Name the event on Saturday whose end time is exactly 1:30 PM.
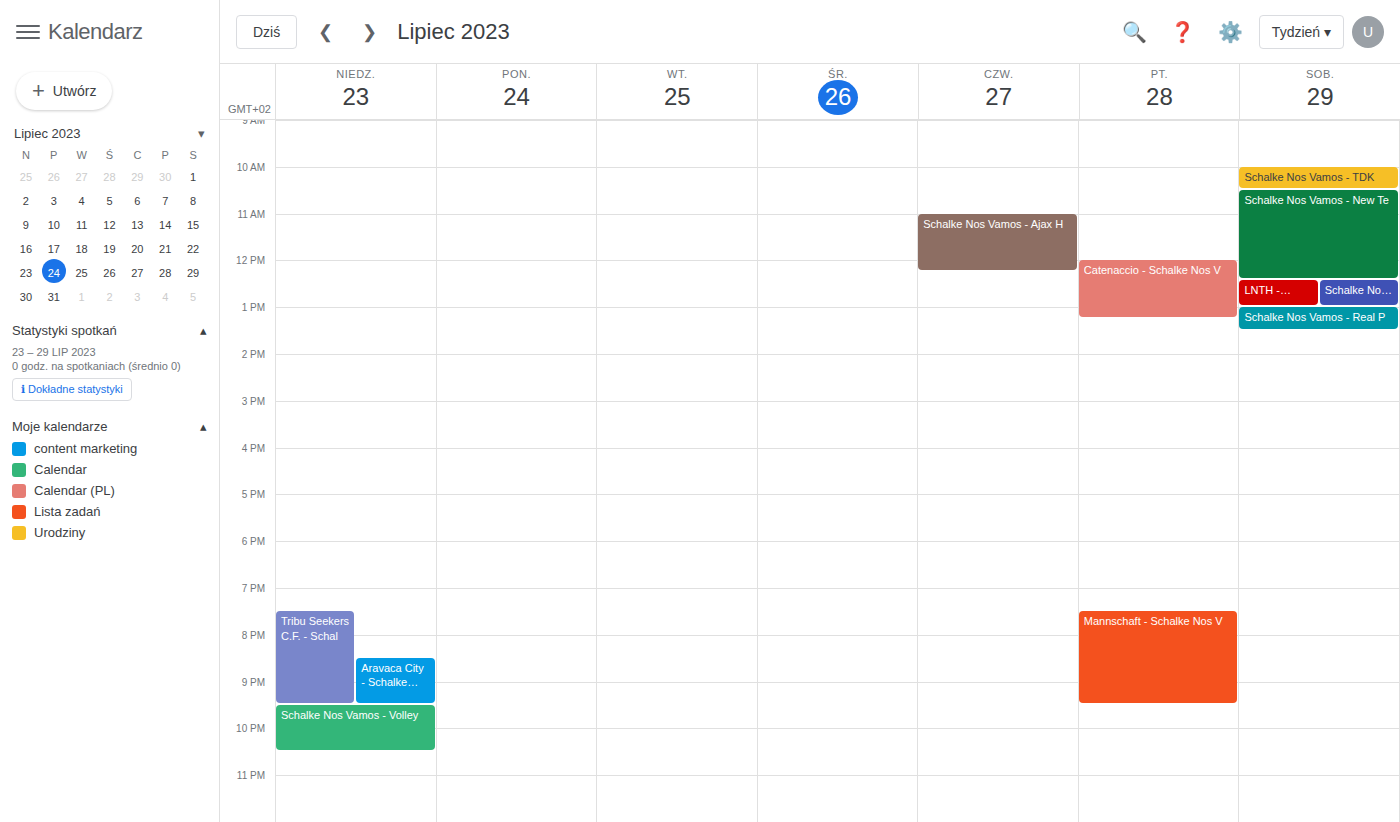
"Schalke Nos Vamos - Real P"